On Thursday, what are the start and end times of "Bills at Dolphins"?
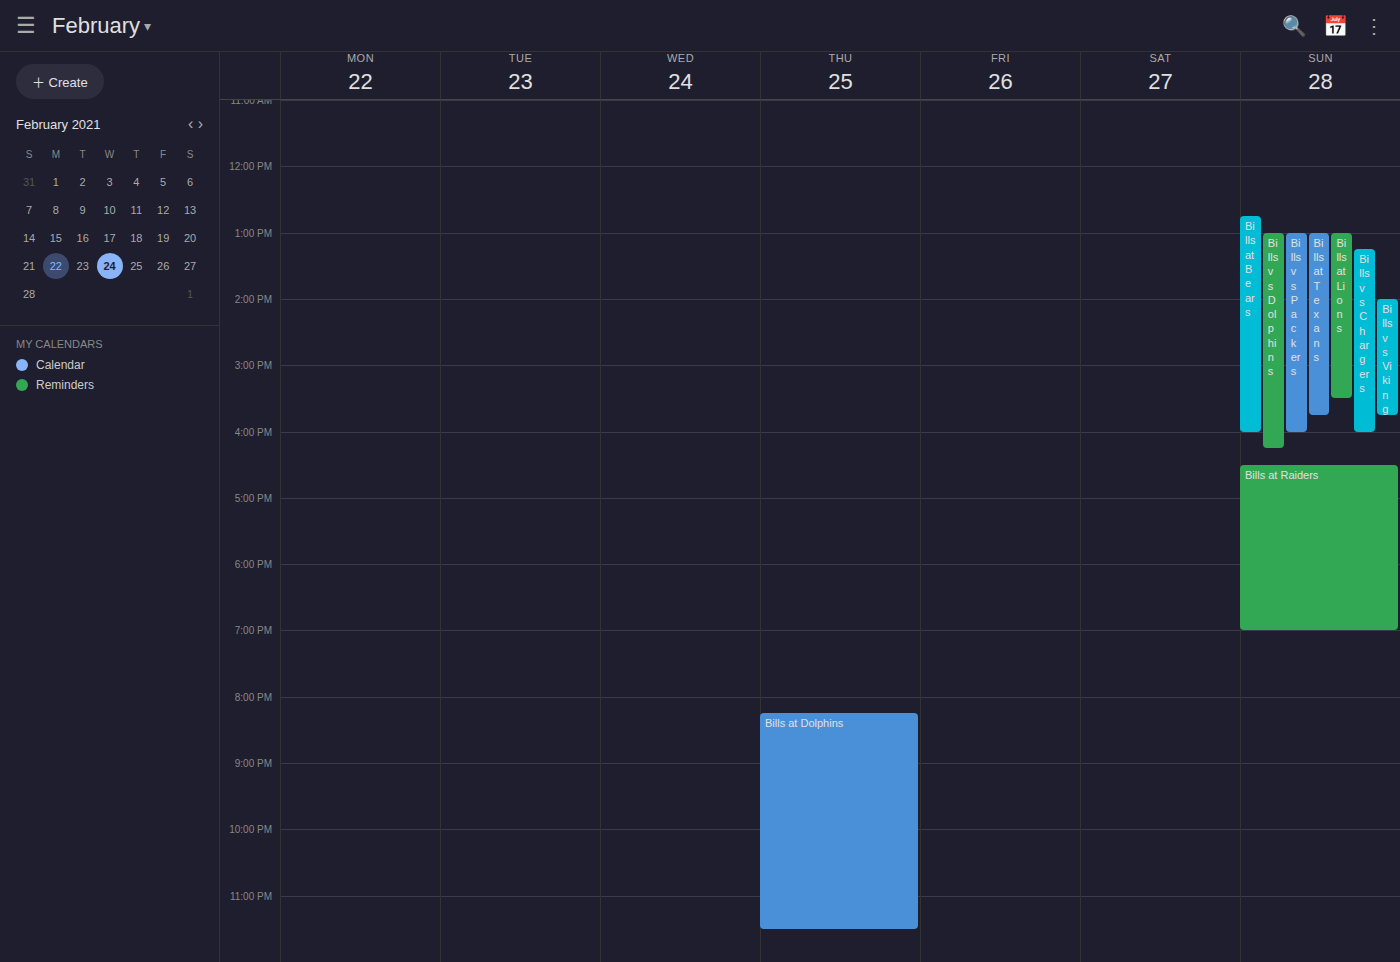
8:15 PM to 11:30 PM